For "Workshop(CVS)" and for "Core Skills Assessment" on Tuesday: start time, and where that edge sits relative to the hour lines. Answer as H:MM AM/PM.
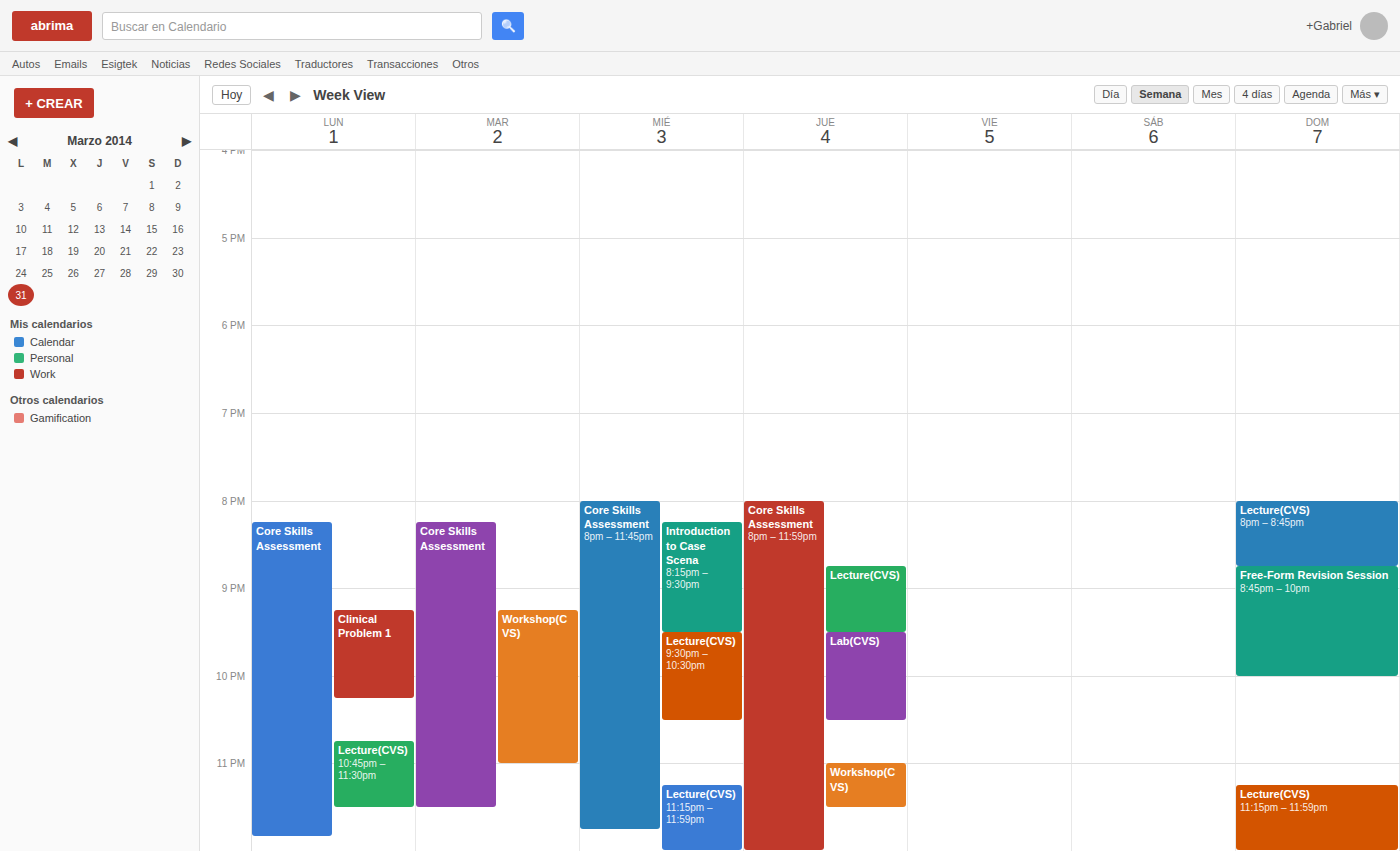
"Workshop(CVS)": 9:15 PM, neither: a quarter of the way from the 9 PM line to the 10 PM line. "Core Skills Assessment": 8:15 PM, neither: a quarter of the way from the 8 PM line to the 9 PM line.